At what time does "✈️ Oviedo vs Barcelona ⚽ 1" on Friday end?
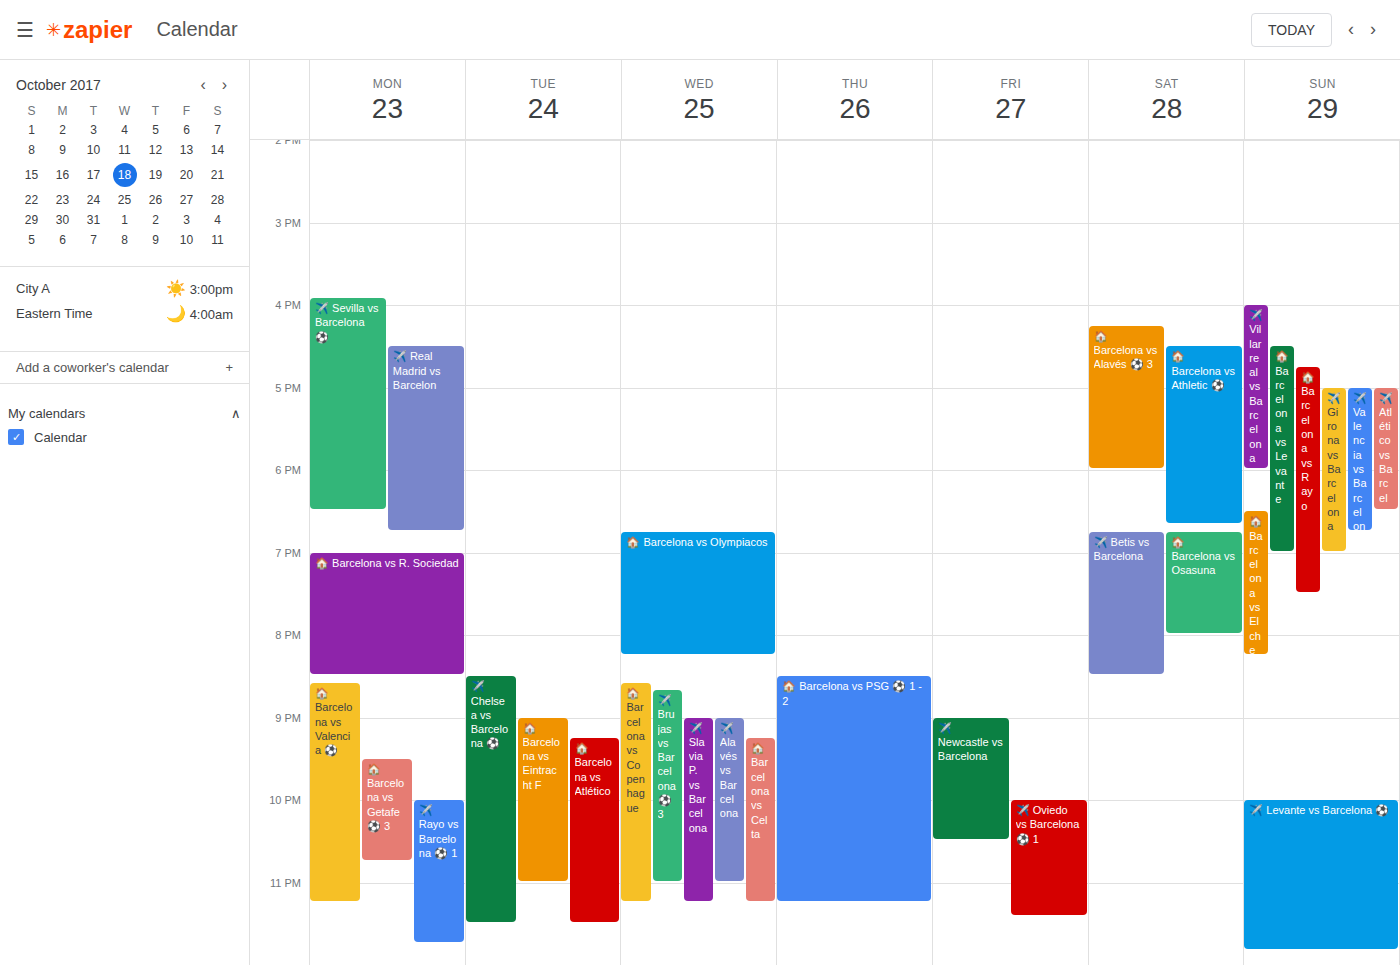
11:25 PM